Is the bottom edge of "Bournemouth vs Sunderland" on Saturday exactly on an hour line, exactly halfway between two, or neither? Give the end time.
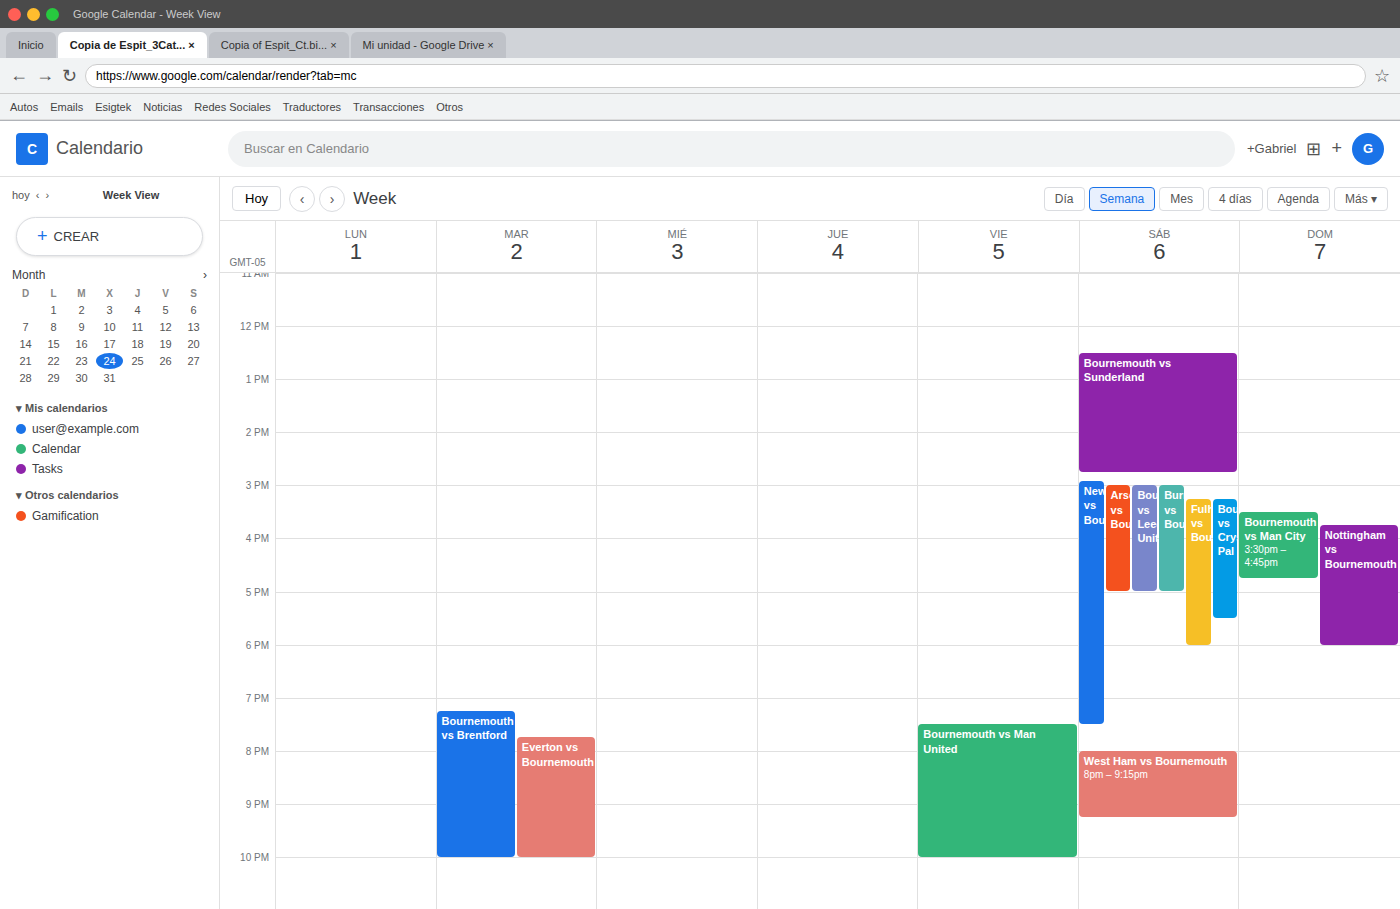
14:45 -- neither: three quarters of the way from the 14:00 line to the 15:00 line.